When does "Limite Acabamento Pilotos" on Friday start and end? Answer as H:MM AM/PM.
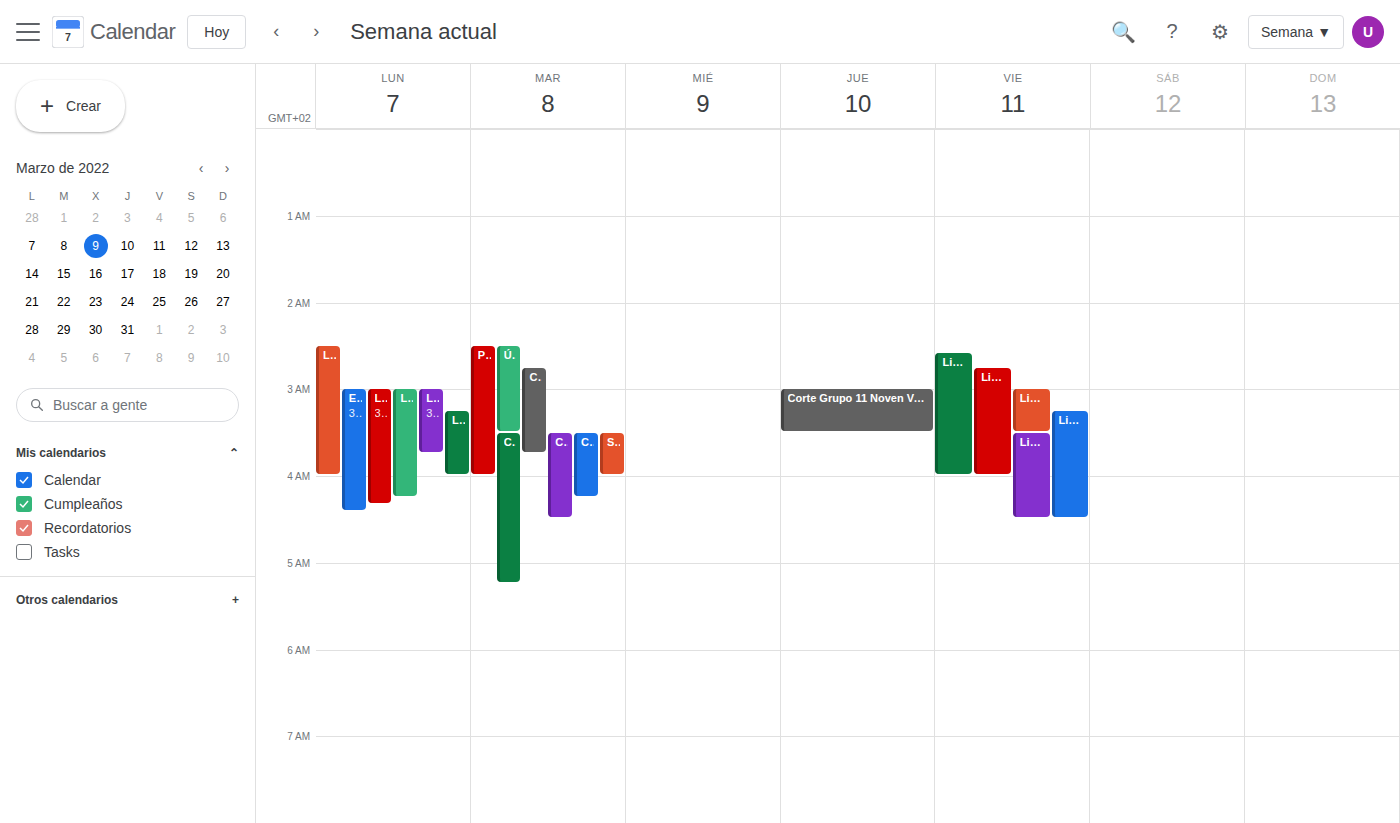
3:15 AM to 4:30 AM